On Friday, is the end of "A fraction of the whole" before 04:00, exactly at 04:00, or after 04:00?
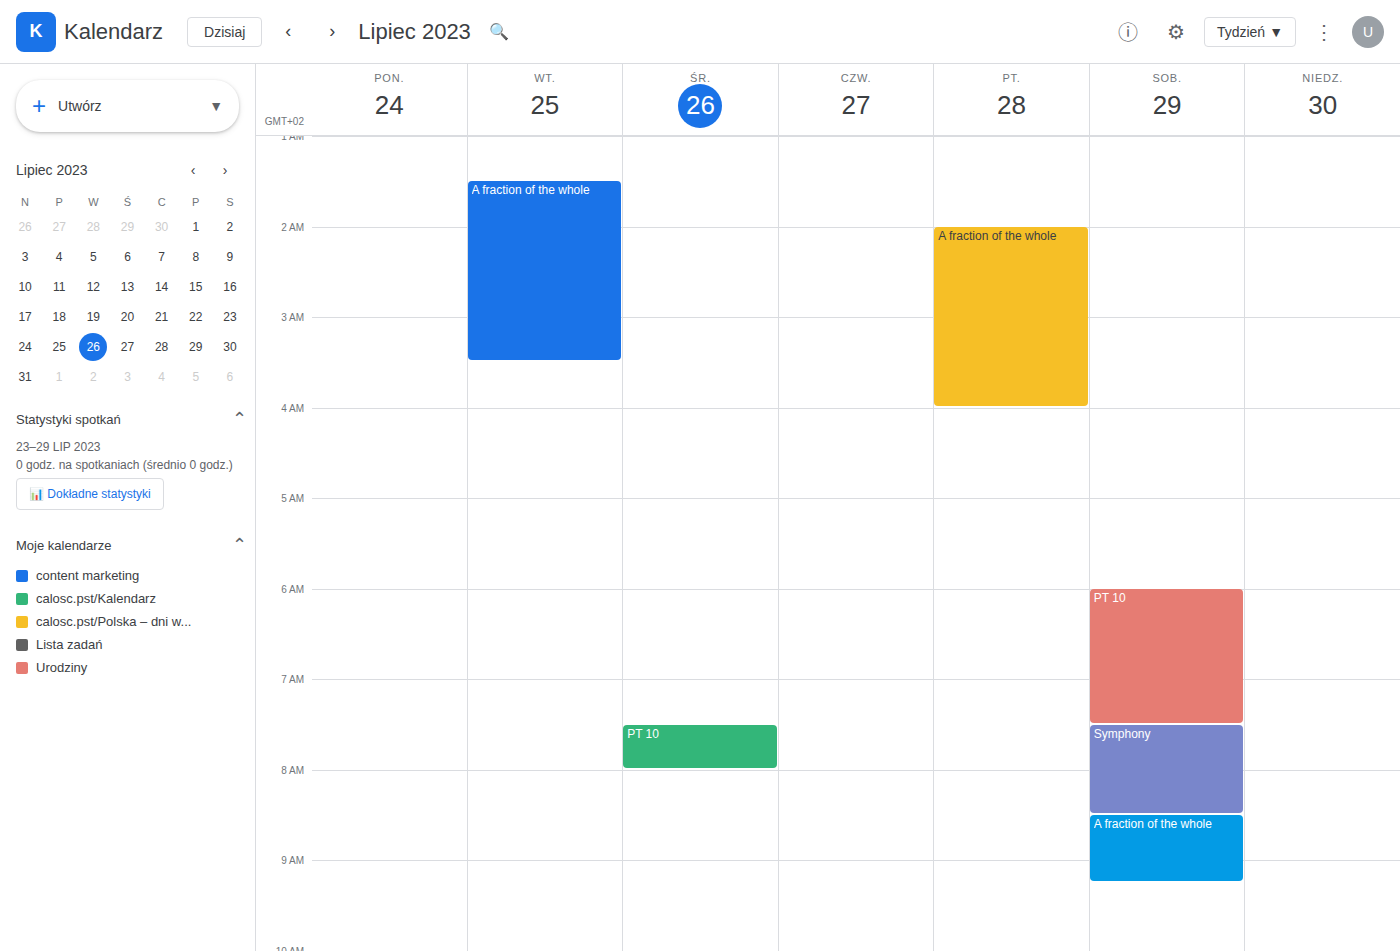
04:00 -- exactly at 04:00, on the 04:00 line.